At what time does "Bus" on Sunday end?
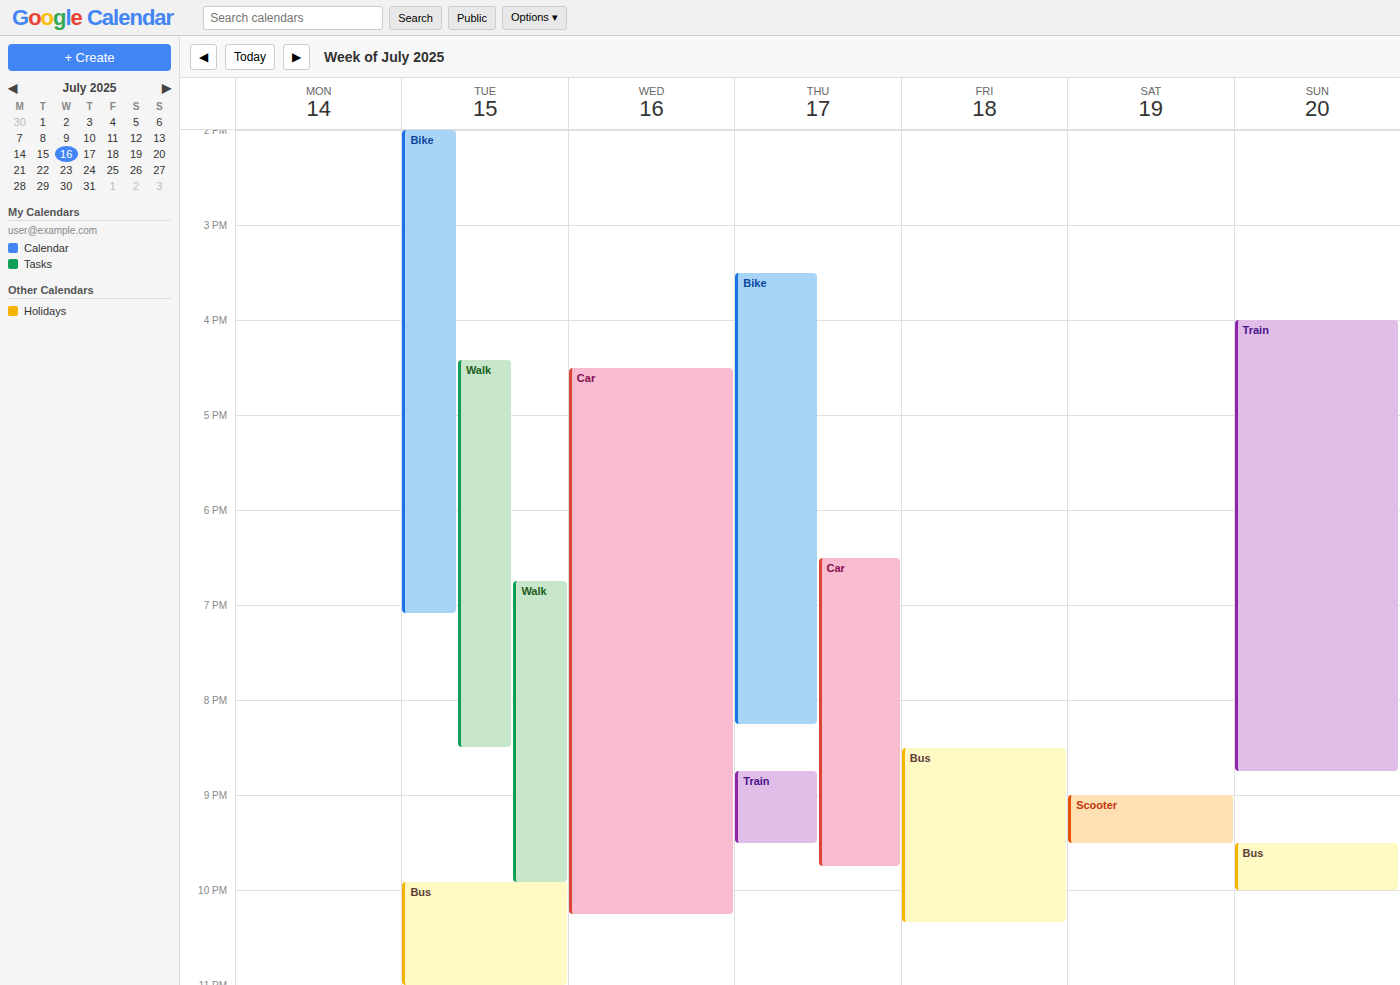
10:00 PM